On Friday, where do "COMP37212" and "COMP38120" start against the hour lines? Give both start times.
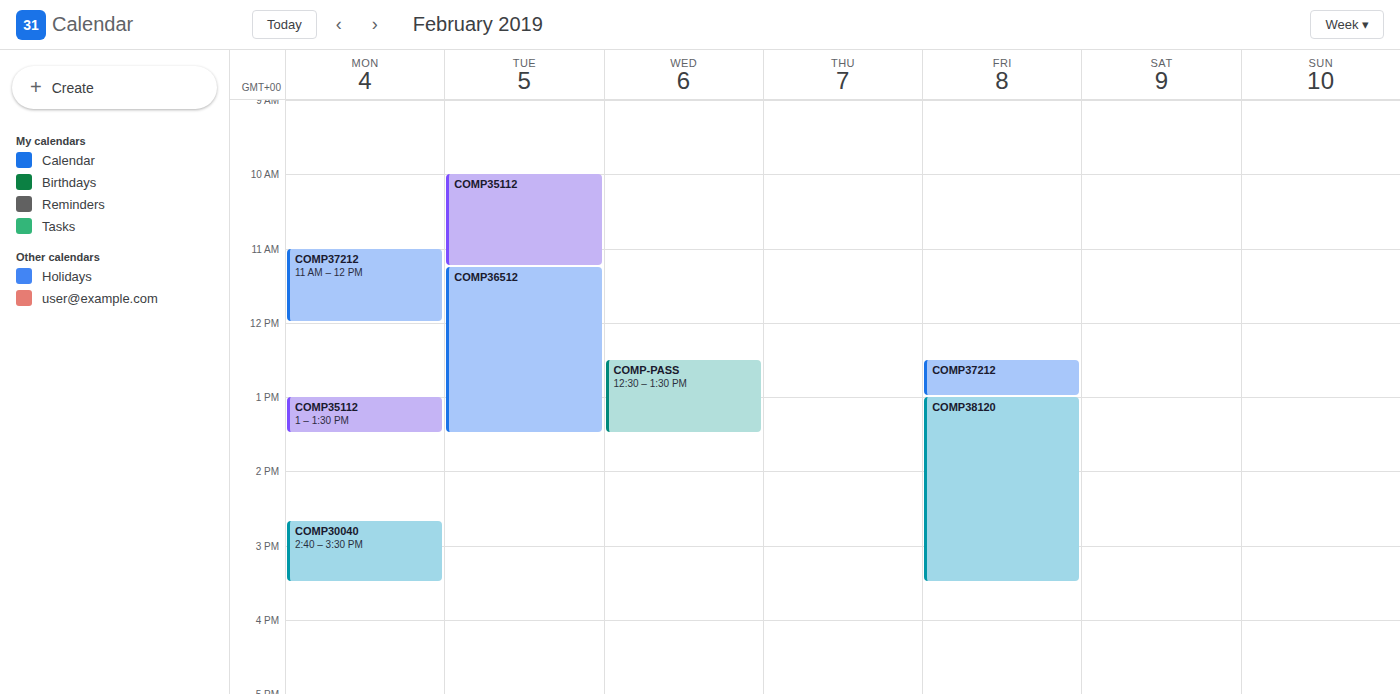
"COMP37212": 12:30 PM, halfway between the 12 PM and 1 PM lines. "COMP38120": 1:00 PM, exactly on the 1 PM line.